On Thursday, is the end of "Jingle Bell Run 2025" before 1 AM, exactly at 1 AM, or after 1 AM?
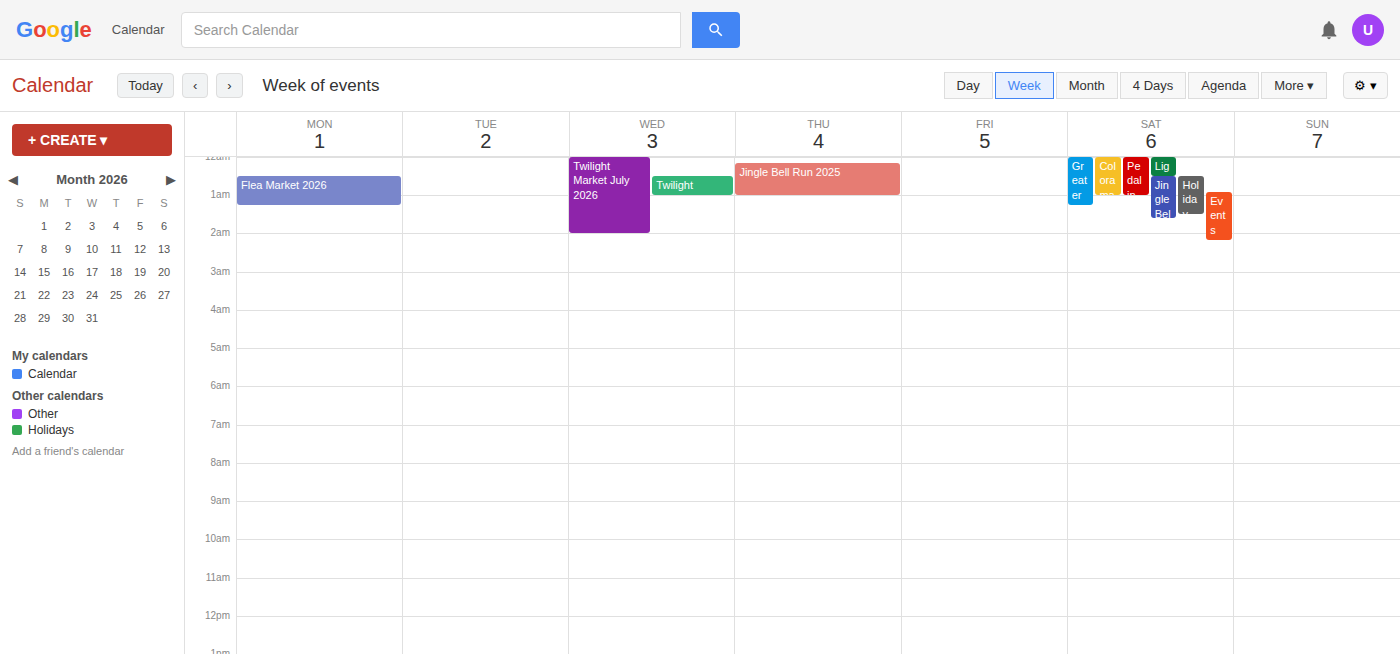
1:00 AM -- exactly at 1 AM, on the 1 AM line.